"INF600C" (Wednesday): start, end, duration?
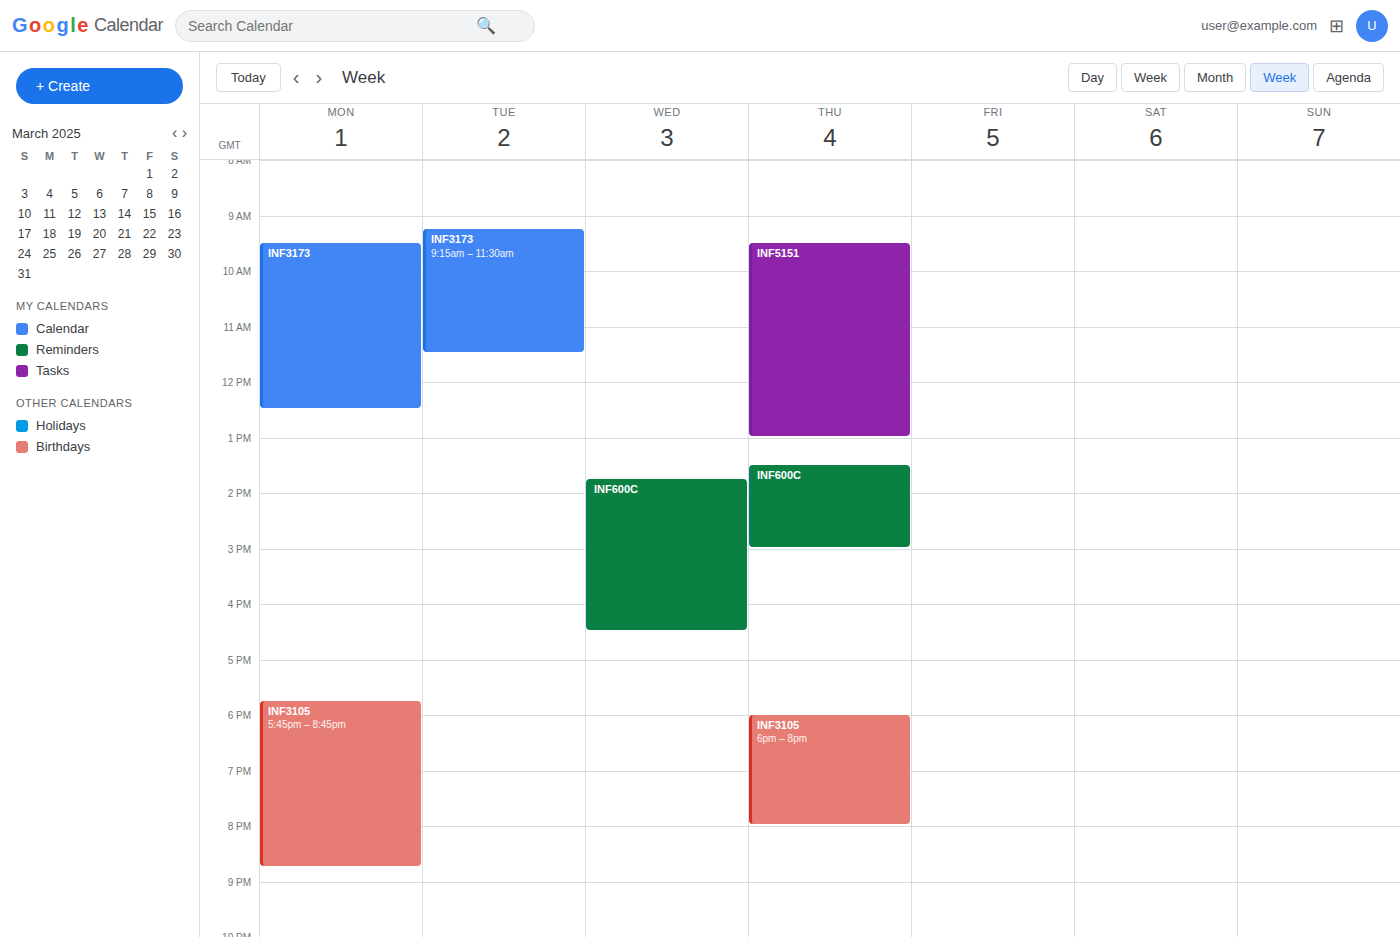
1:45 PM to 4:30 PM, 2 hours 45 minutes